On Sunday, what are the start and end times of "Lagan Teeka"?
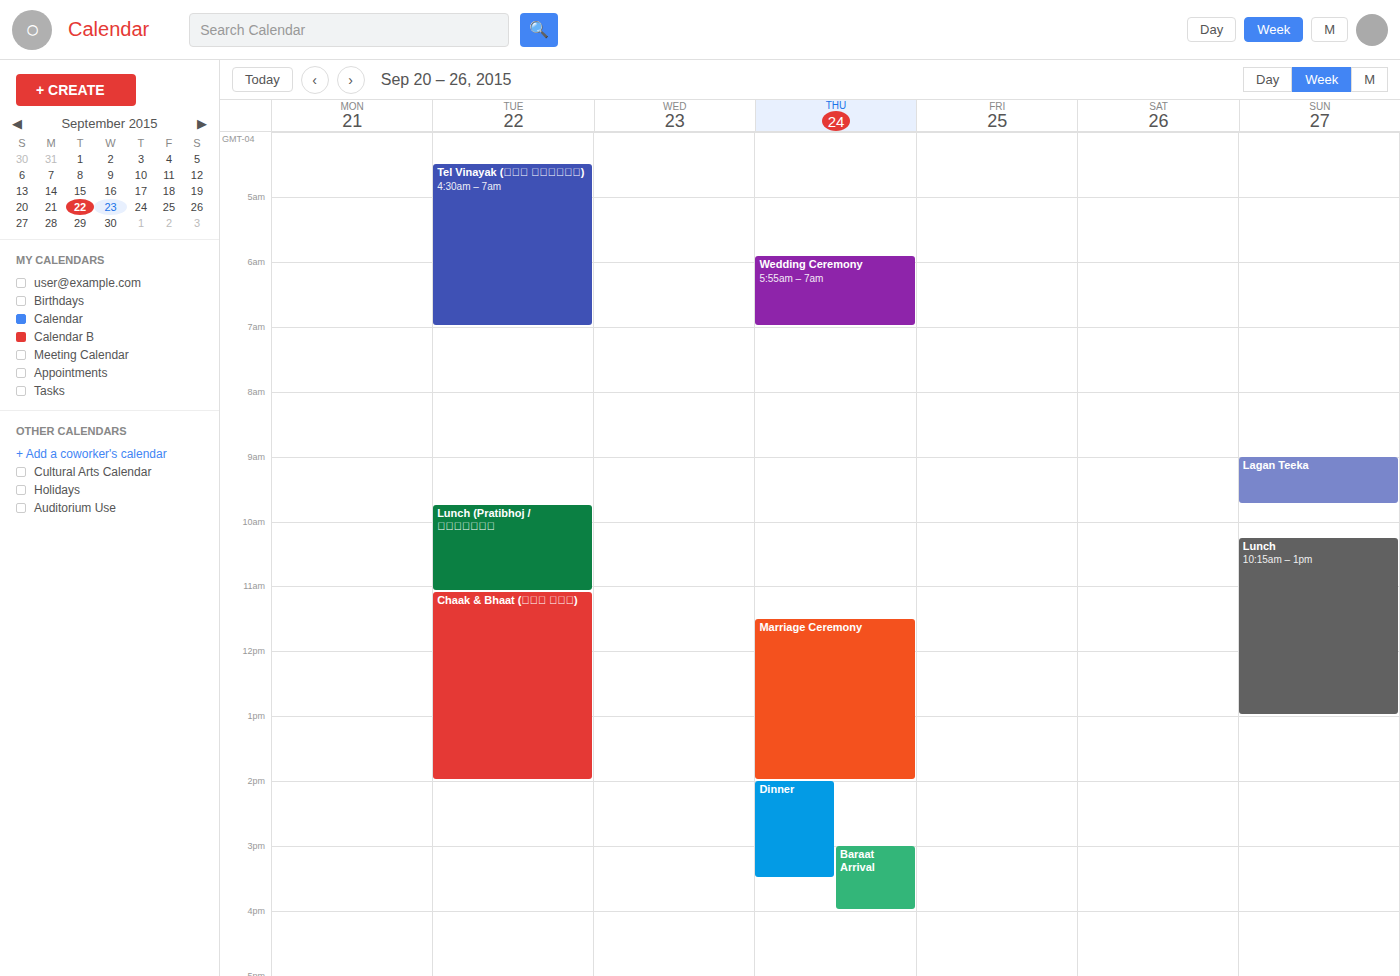
9:00 AM to 9:45 AM